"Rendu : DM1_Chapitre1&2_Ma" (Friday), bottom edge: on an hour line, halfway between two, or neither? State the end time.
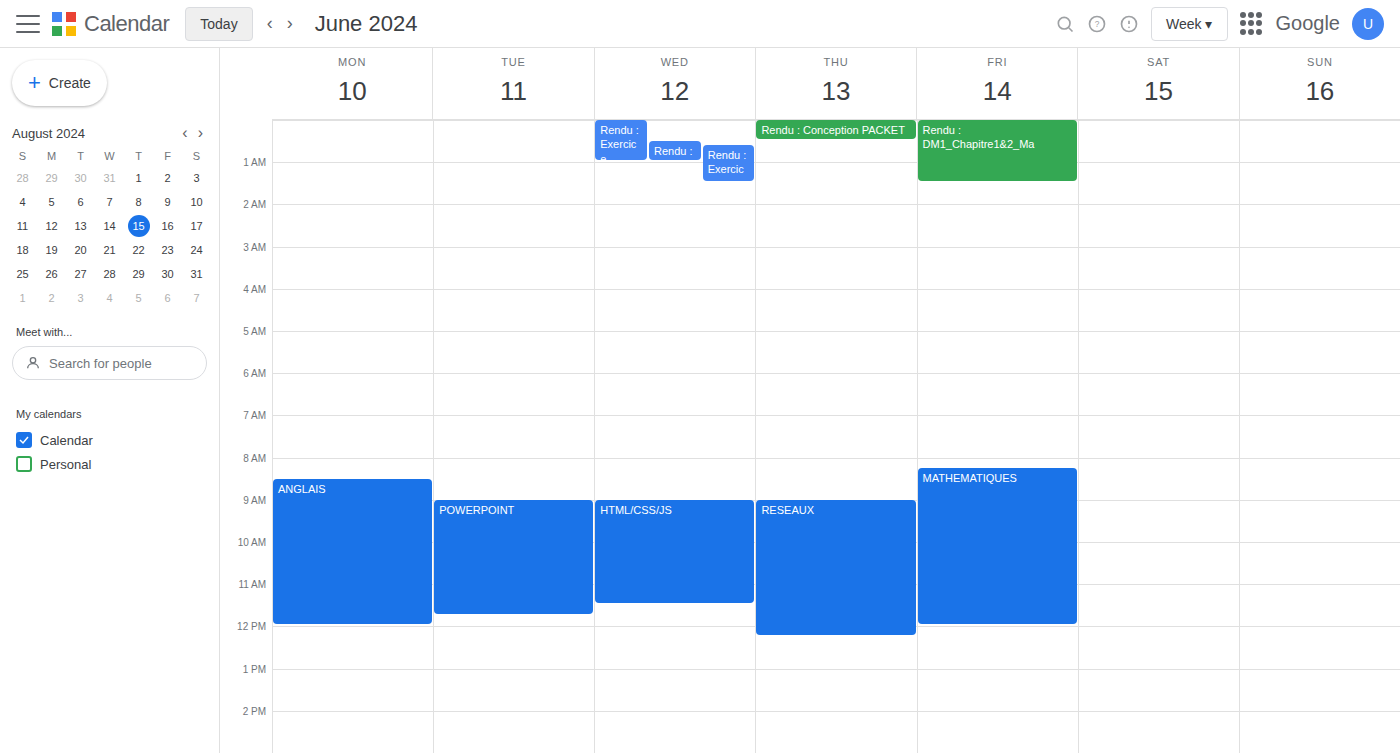
1:30 AM -- halfway between the 1 AM and 2 AM lines.